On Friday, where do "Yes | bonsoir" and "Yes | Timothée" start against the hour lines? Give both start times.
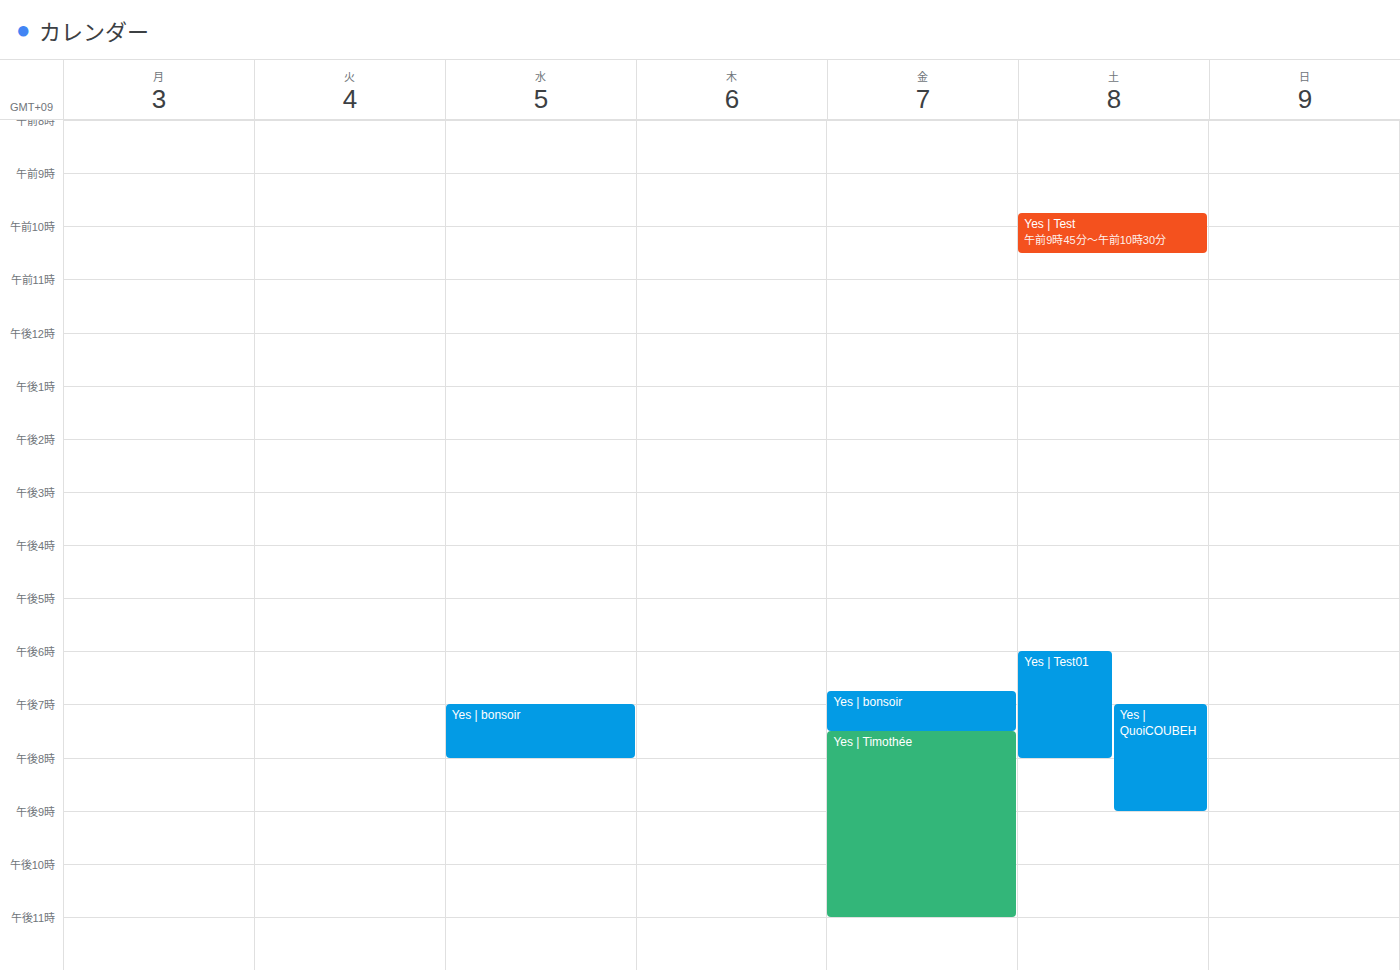
"Yes | bonsoir": 6:45 PM, neither: three quarters of the way from the 6 PM line to the 7 PM line. "Yes | Timothée": 7:30 PM, halfway between the 7 PM and 8 PM lines.